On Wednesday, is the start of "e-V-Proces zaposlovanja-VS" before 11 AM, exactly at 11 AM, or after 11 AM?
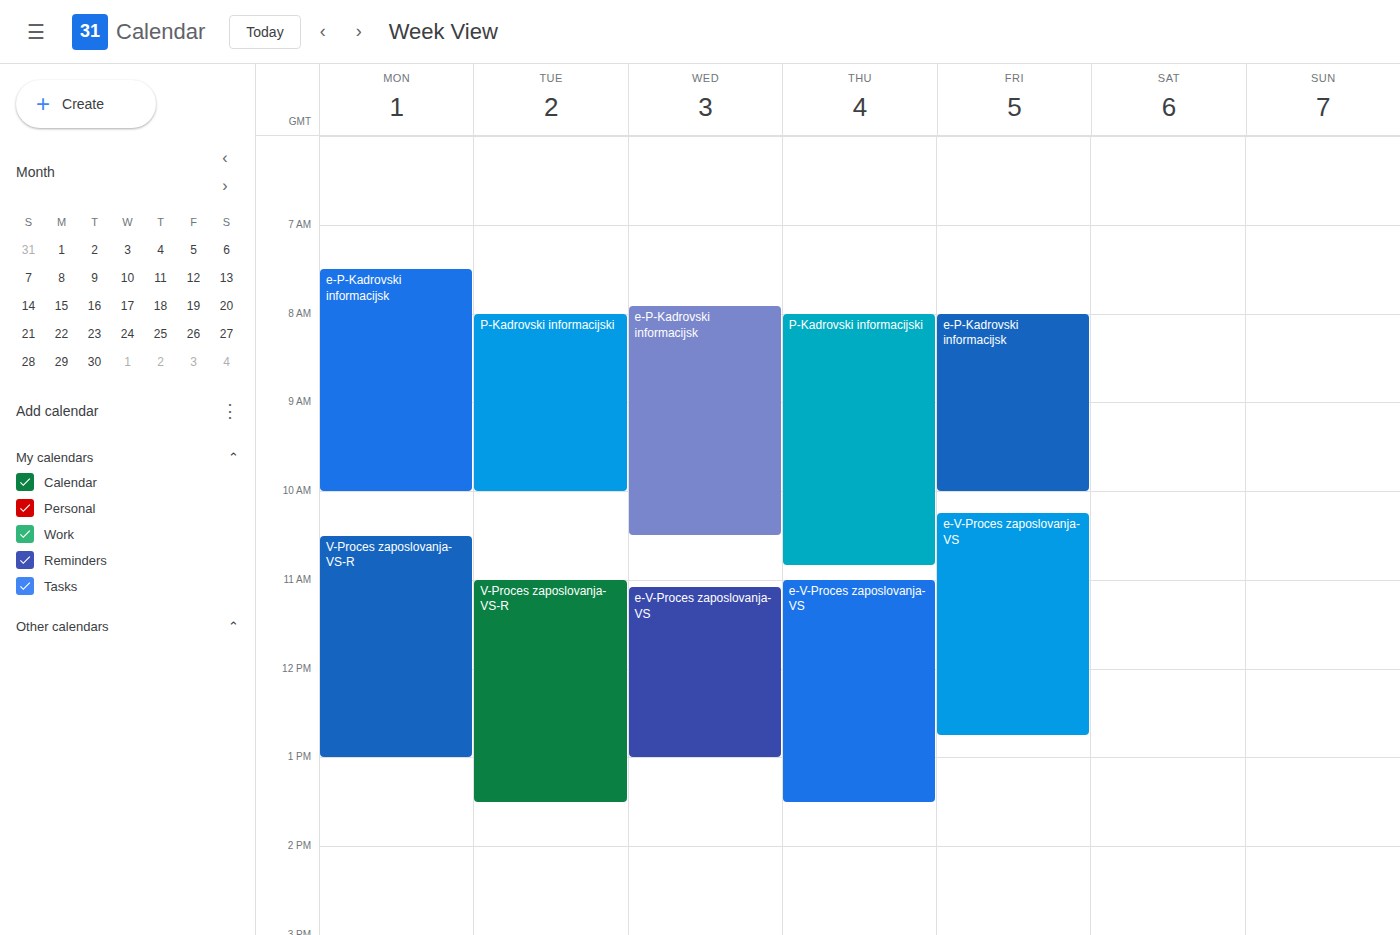
11:05 AM -- after 11 AM, 5 minutes below the 11 AM line.